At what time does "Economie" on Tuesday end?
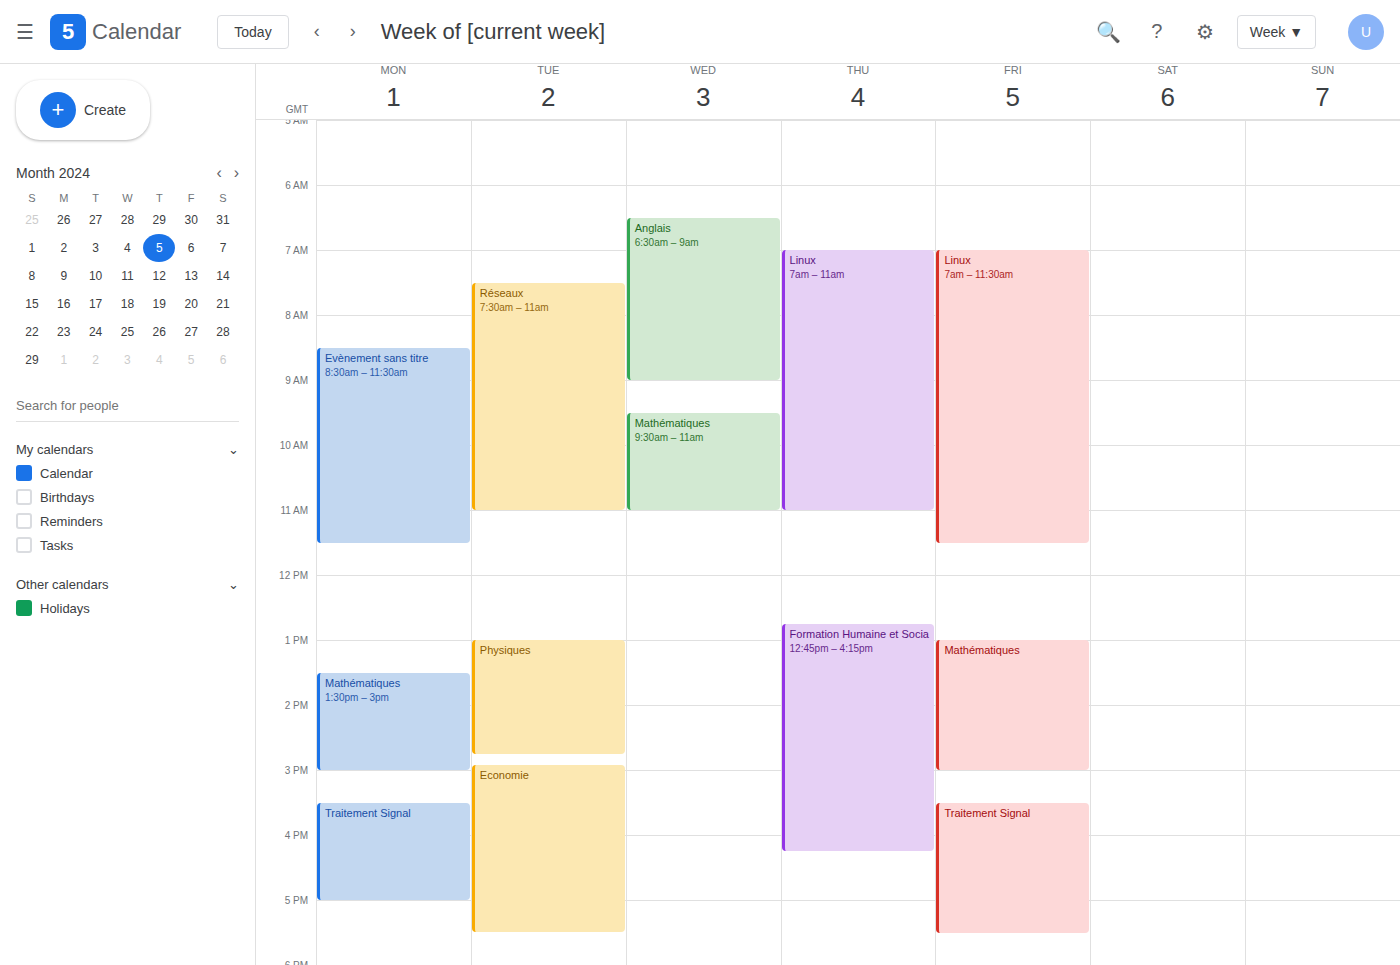
17:30